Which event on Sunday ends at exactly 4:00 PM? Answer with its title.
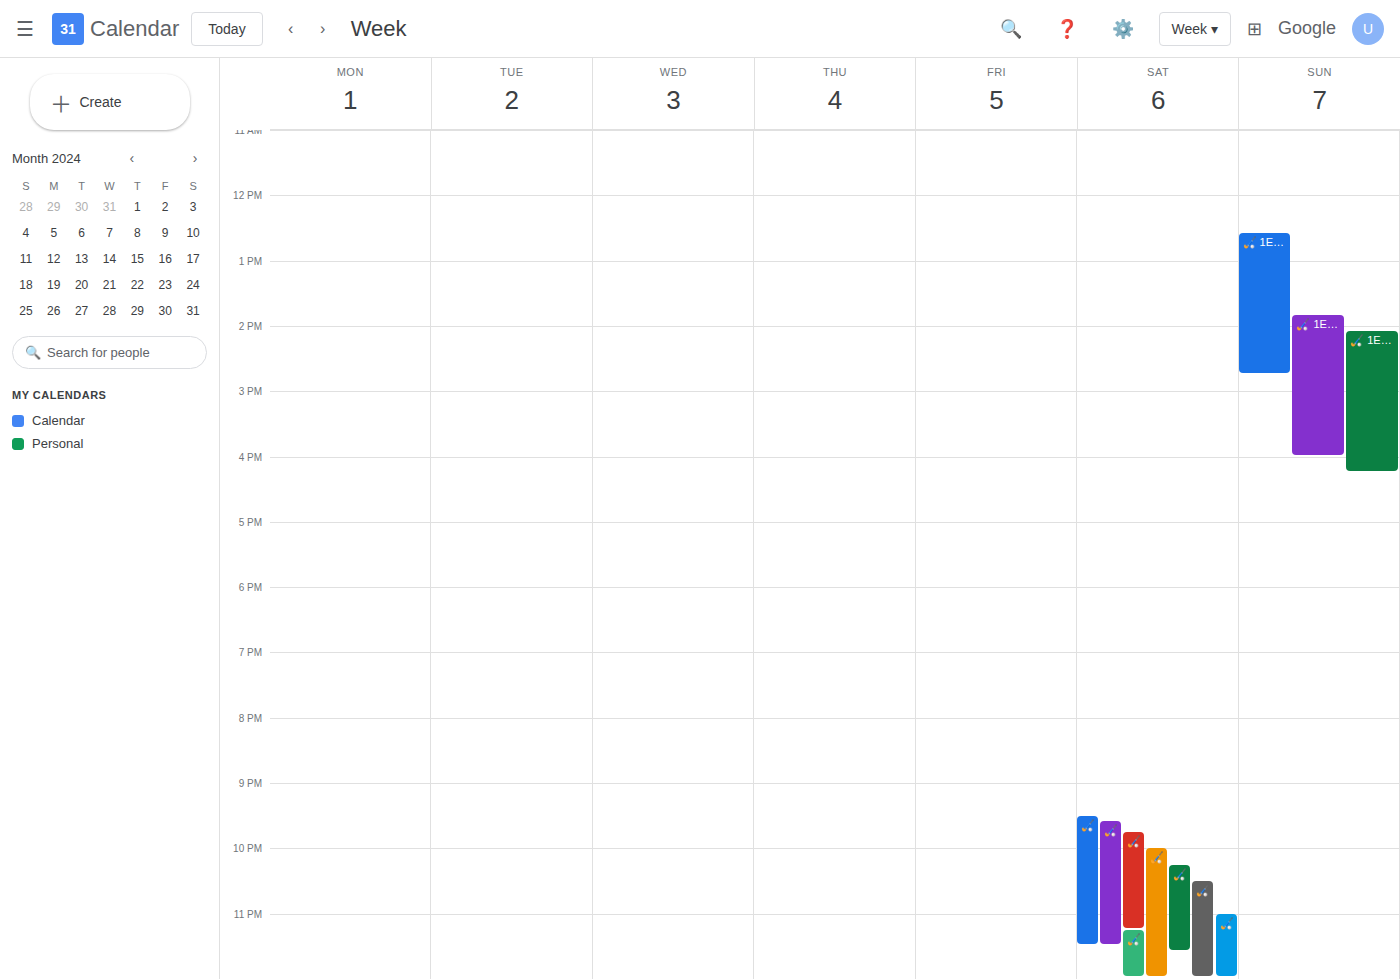
"🏑 1EK M262 | Rosmalen H1"